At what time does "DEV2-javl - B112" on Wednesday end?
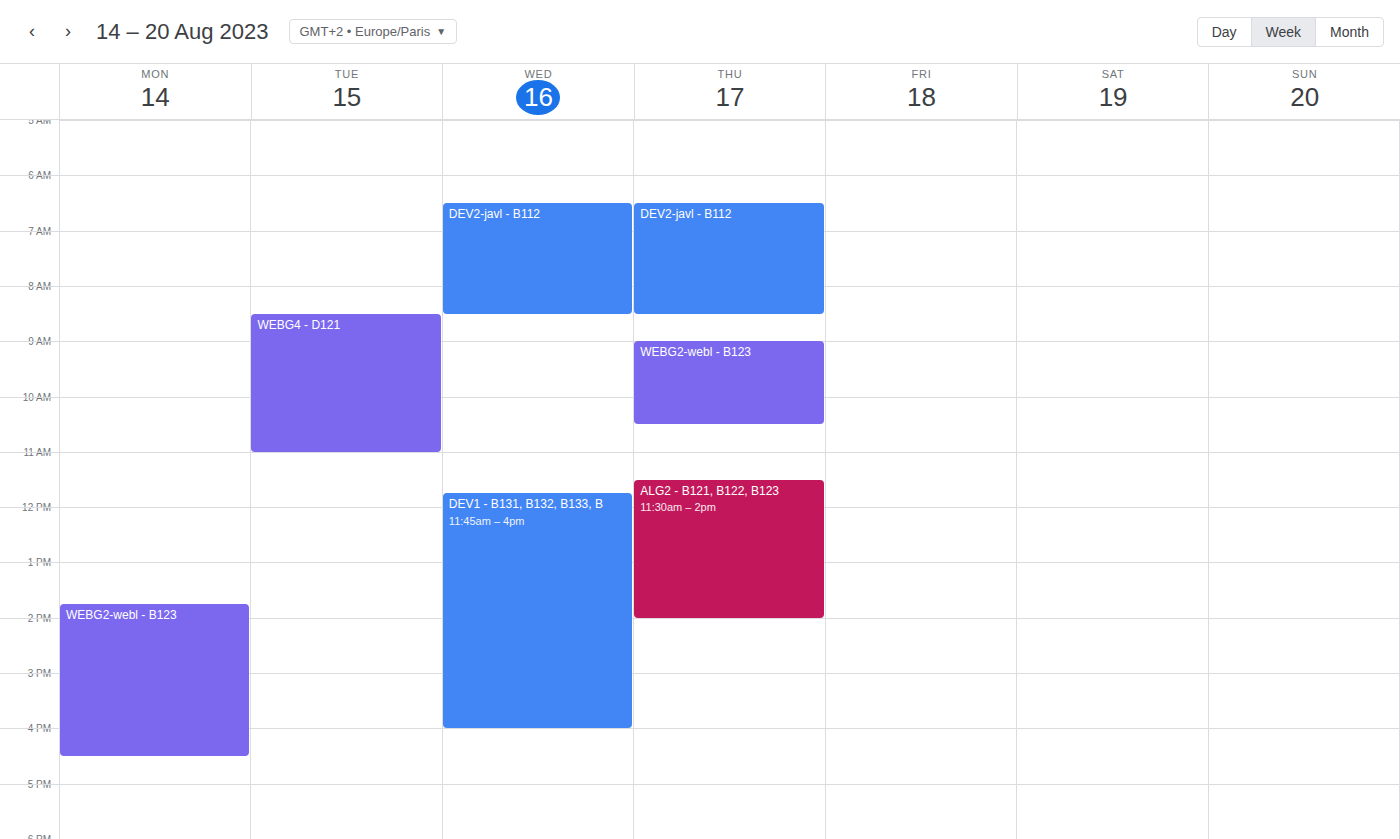
08:30